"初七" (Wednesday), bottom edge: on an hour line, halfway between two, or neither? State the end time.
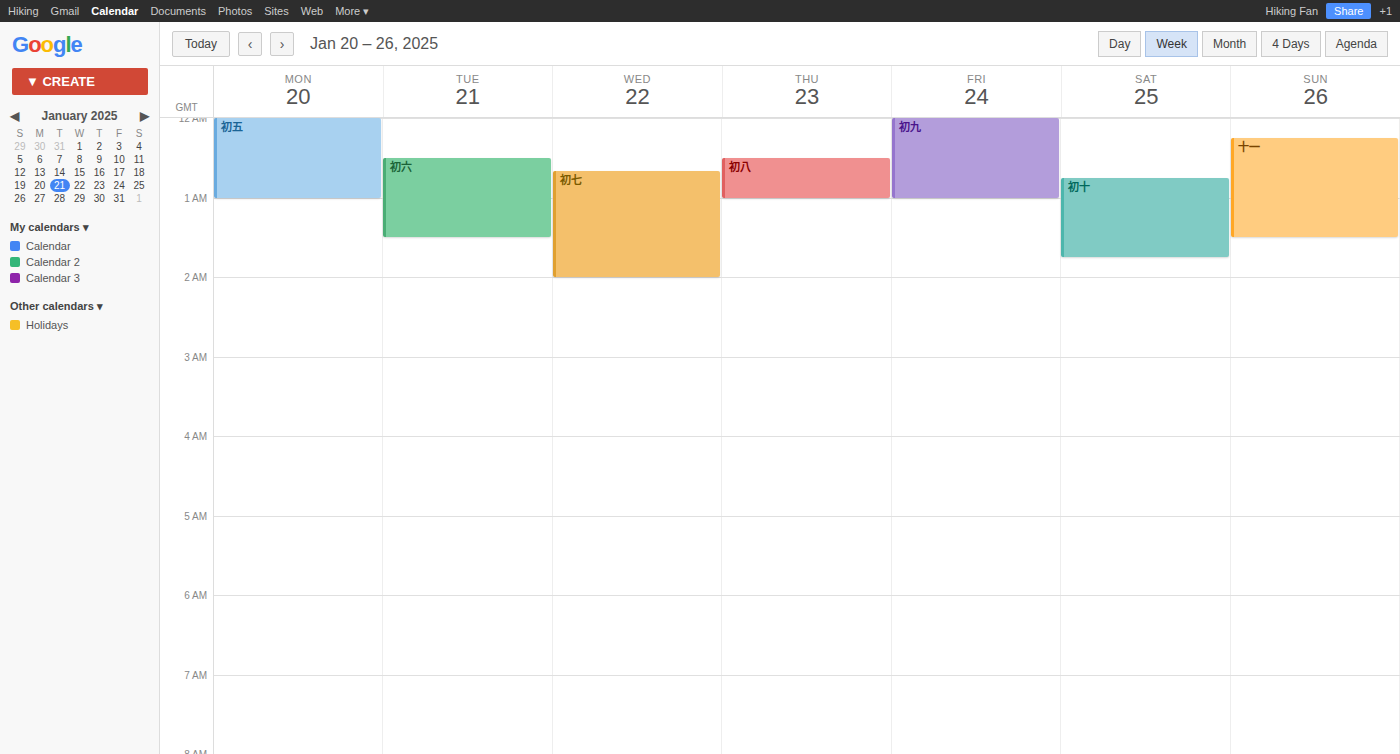
2:00 AM -- exactly on the 2 AM line.